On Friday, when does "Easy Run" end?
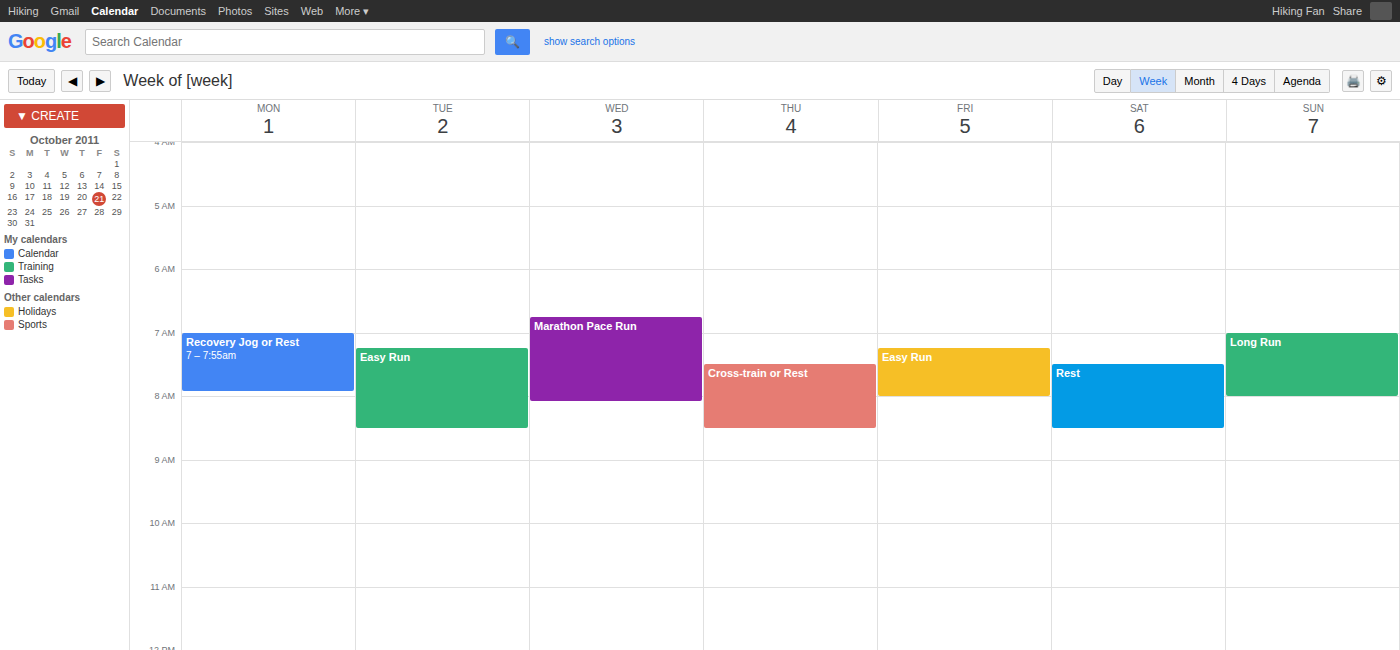
8:00 AM